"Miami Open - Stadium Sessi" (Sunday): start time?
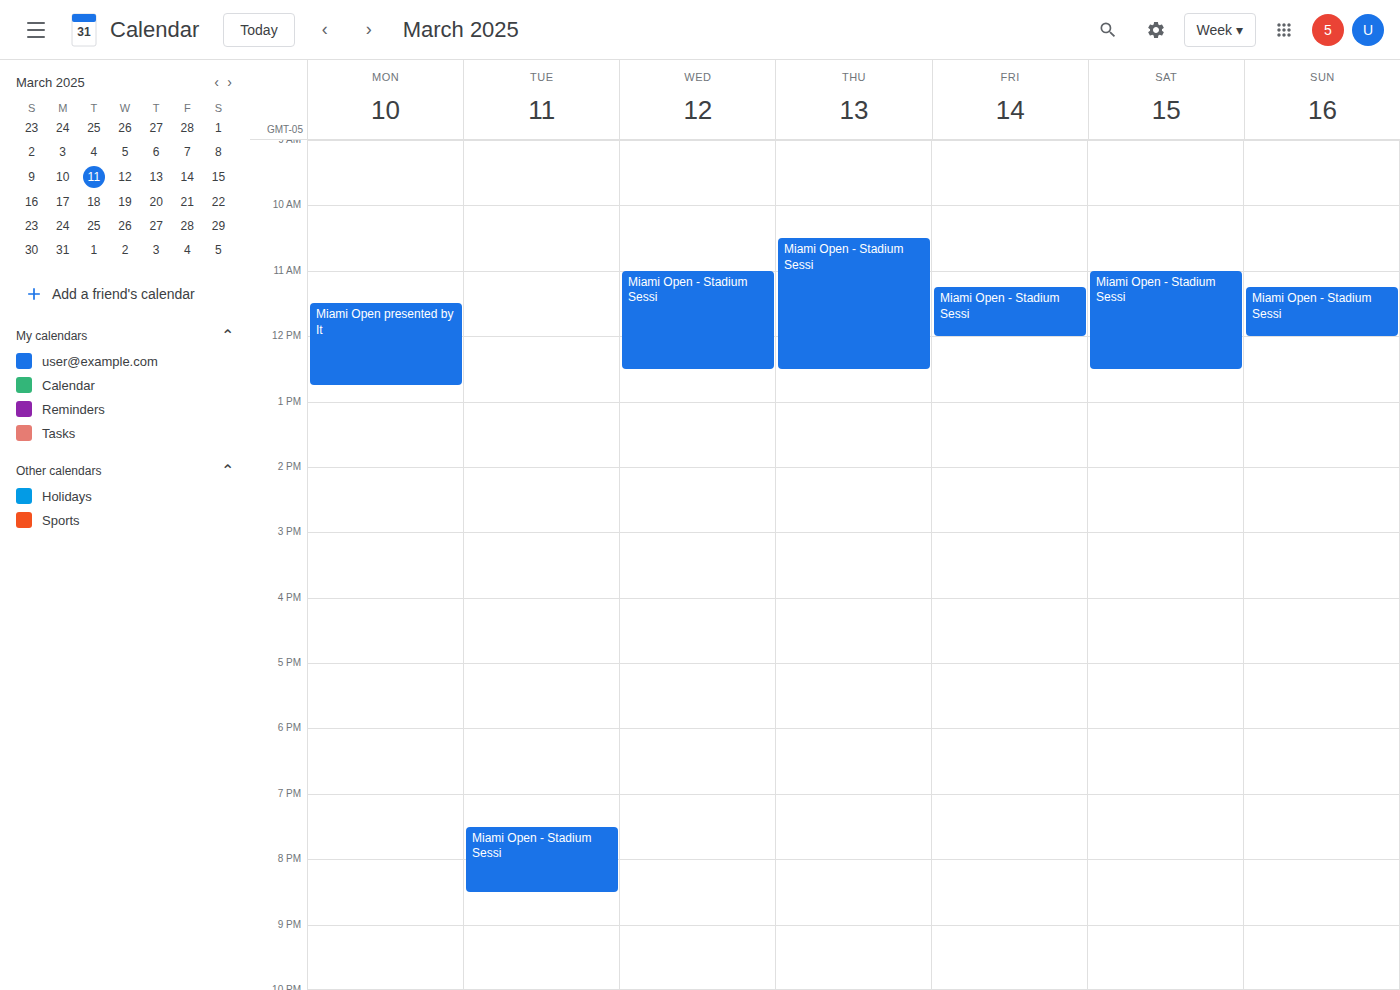
11:15